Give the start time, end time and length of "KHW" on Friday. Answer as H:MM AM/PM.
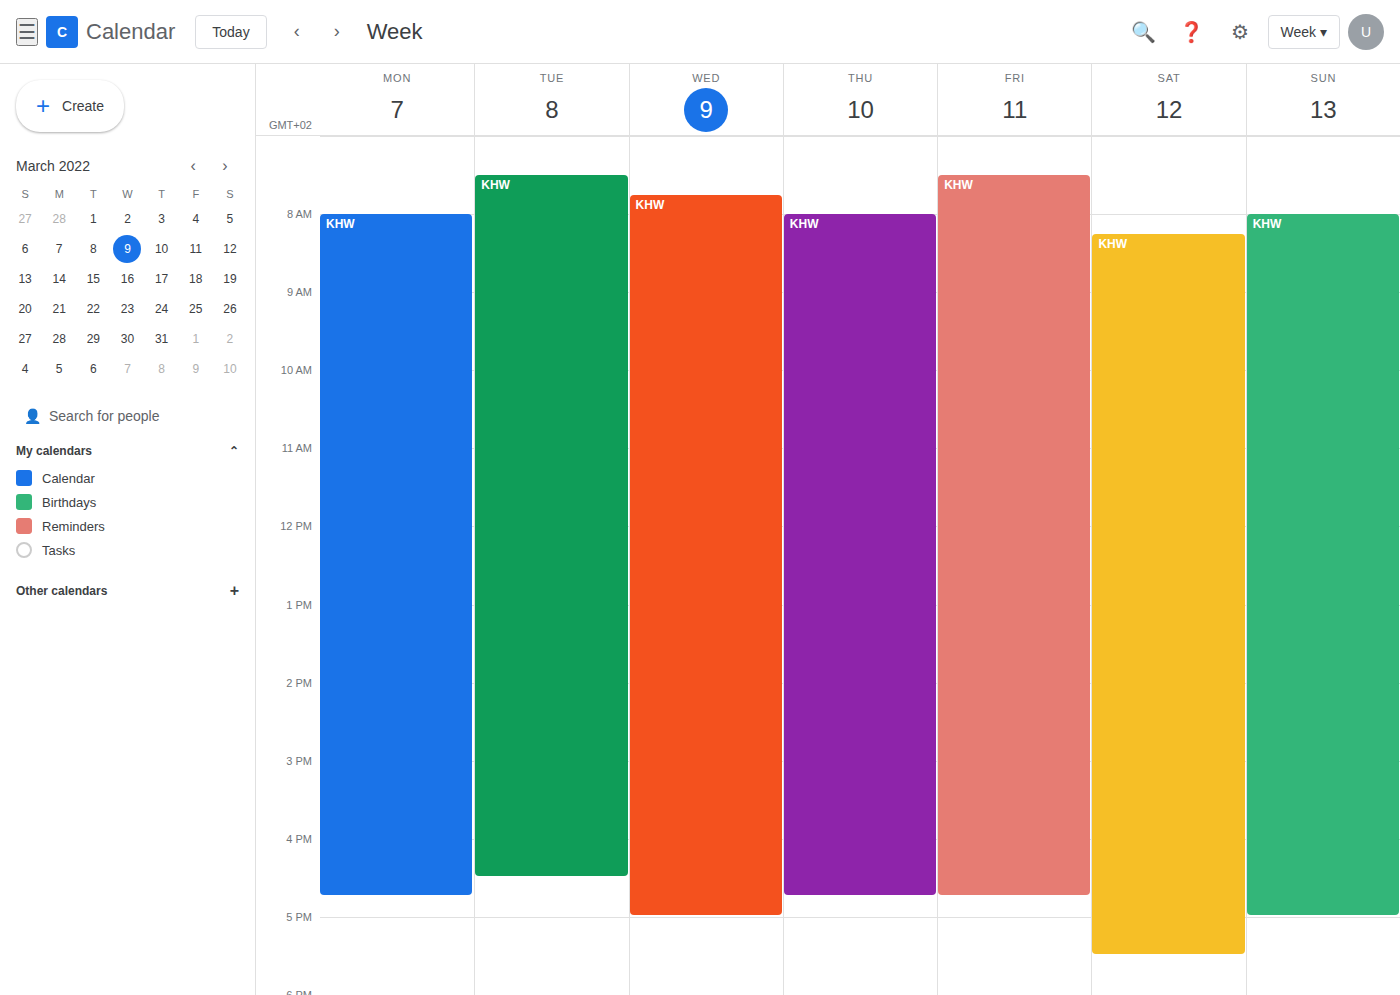
7:30 AM to 4:45 PM, 9 hours 15 minutes